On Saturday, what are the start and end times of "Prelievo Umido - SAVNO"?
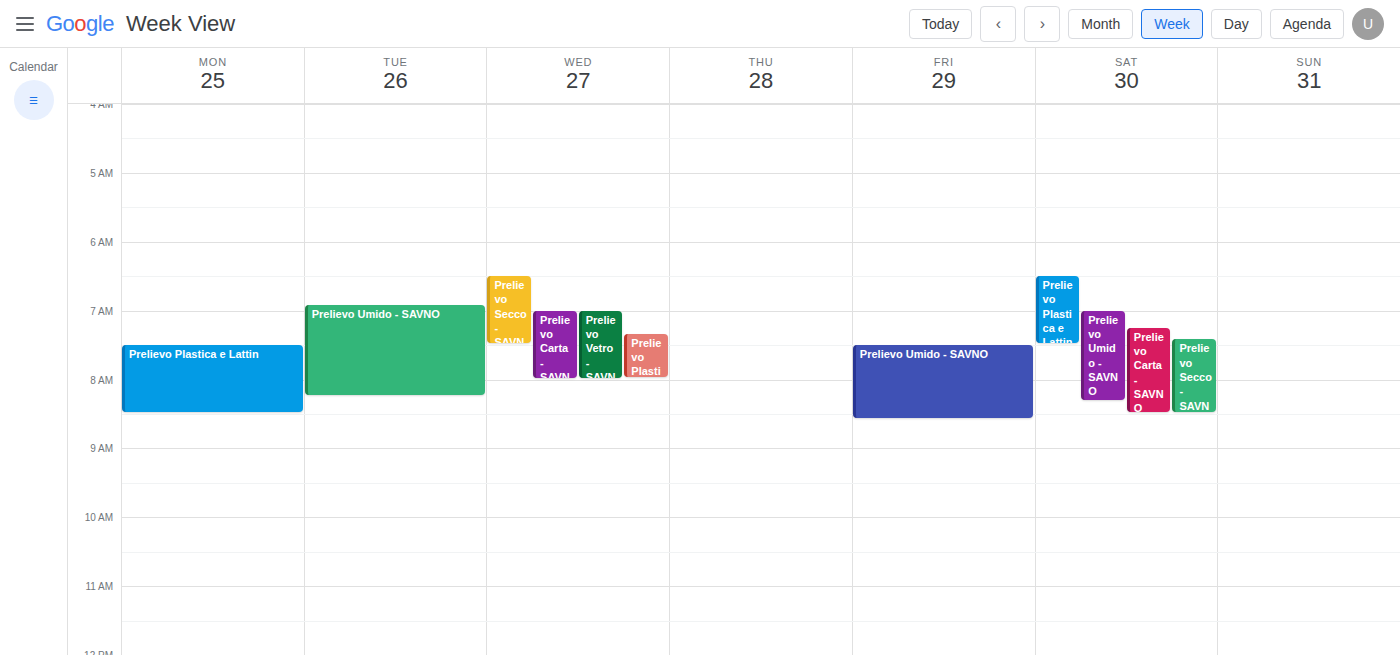
7:00 AM to 8:20 AM